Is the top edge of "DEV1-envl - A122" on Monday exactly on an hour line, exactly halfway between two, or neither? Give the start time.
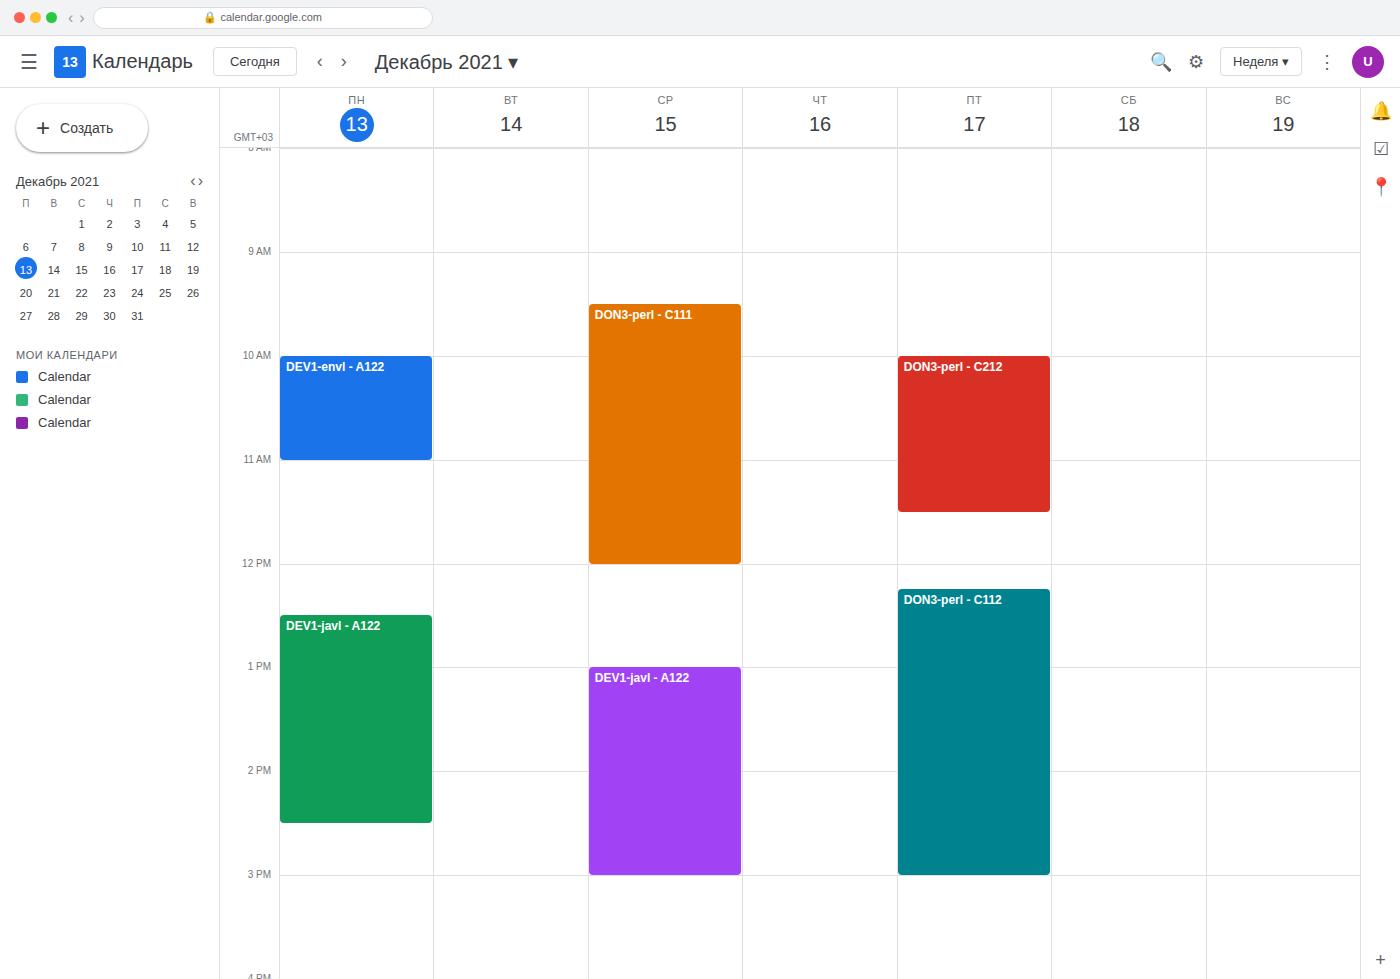
10:00 -- exactly on the 10:00 line.